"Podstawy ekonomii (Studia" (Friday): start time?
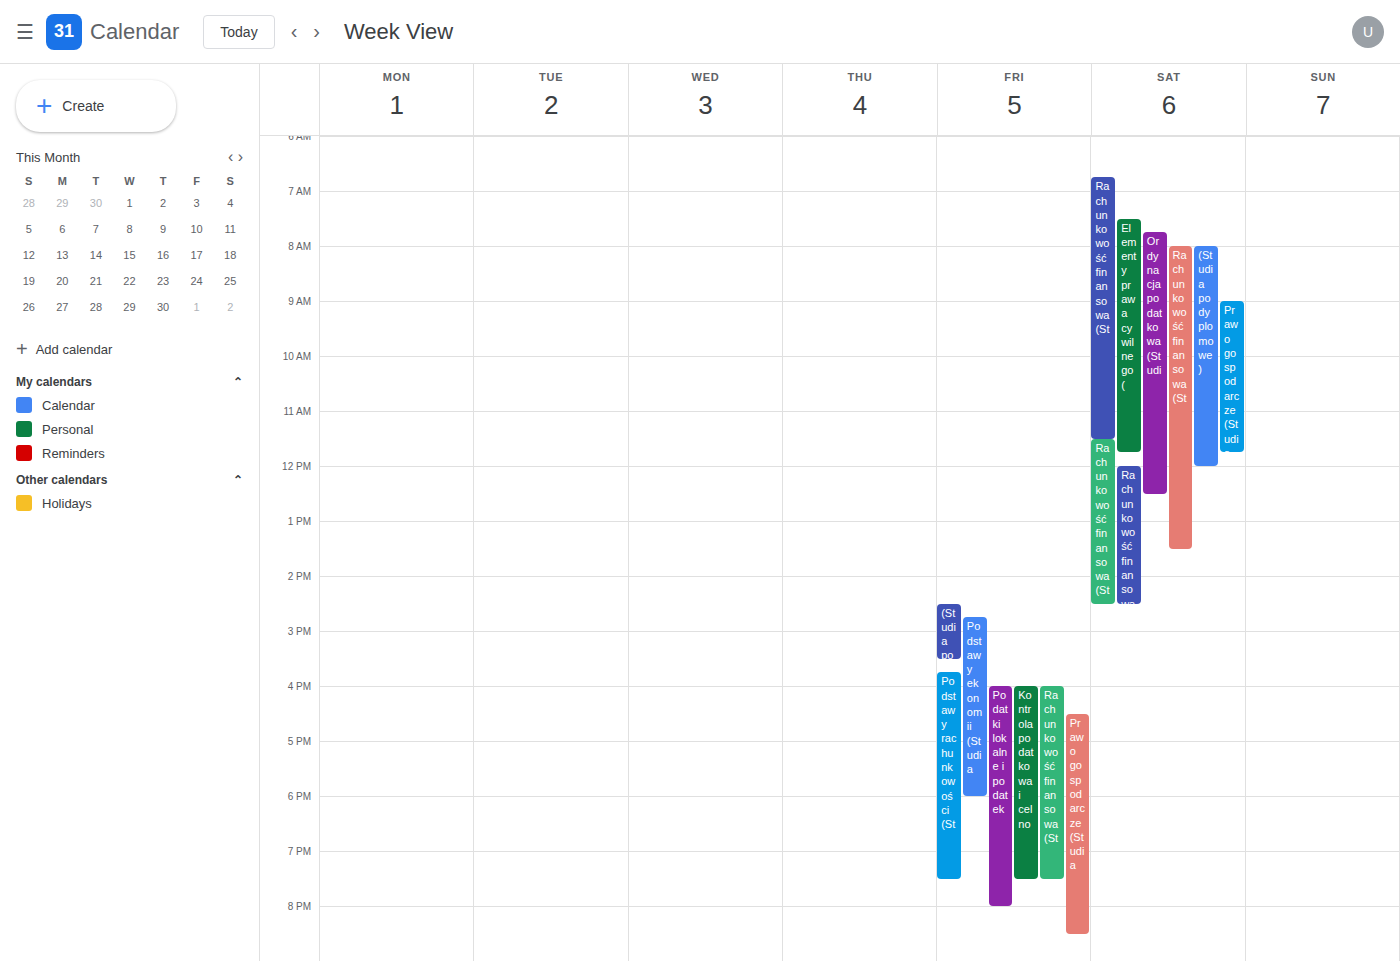
14:45